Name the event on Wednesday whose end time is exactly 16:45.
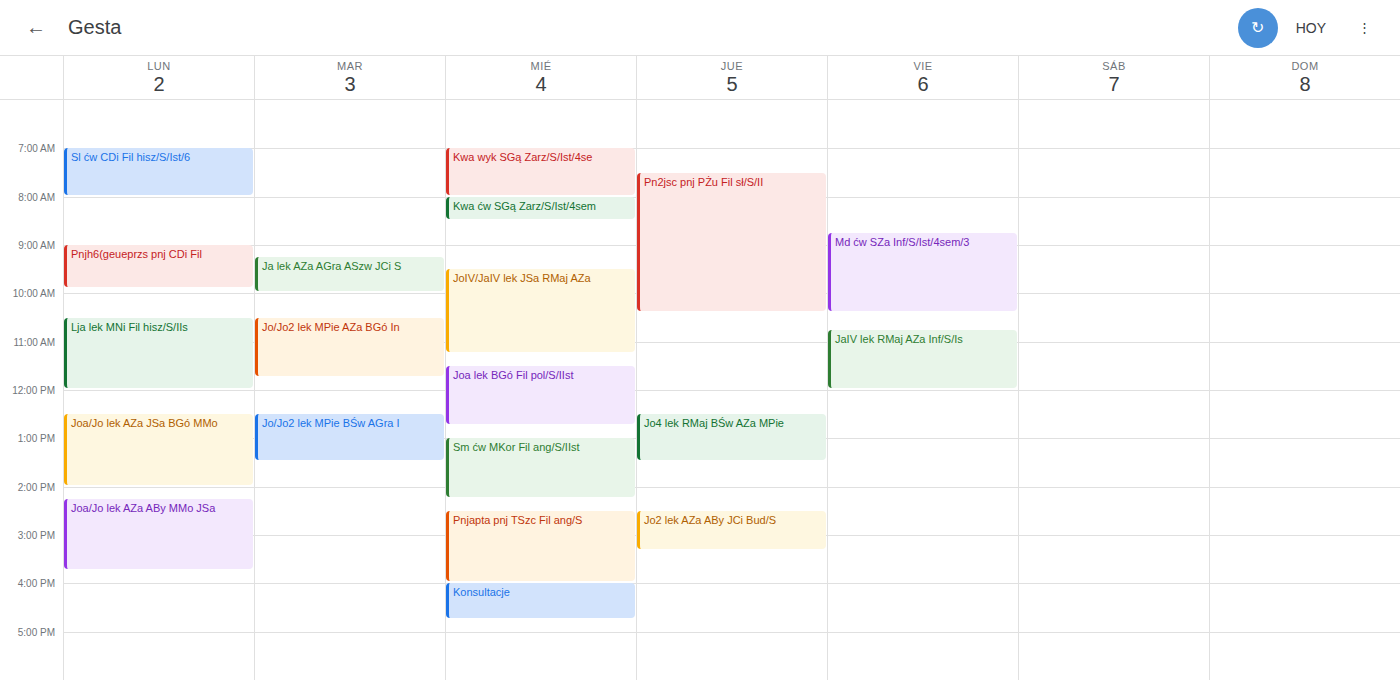
"Konsultacje"